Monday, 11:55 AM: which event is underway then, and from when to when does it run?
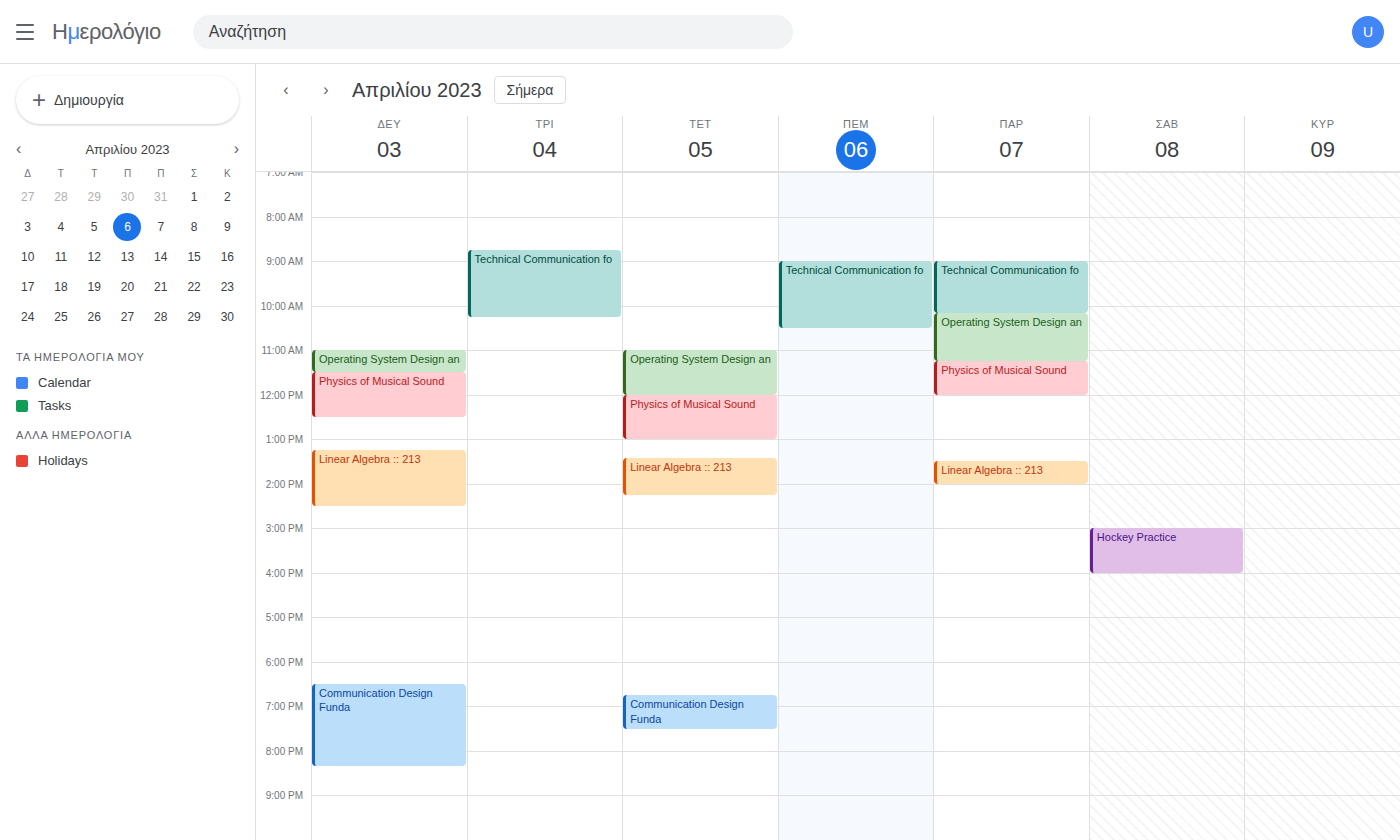
"Physics of Musical Sound", 11:30 AM to 12:30 PM